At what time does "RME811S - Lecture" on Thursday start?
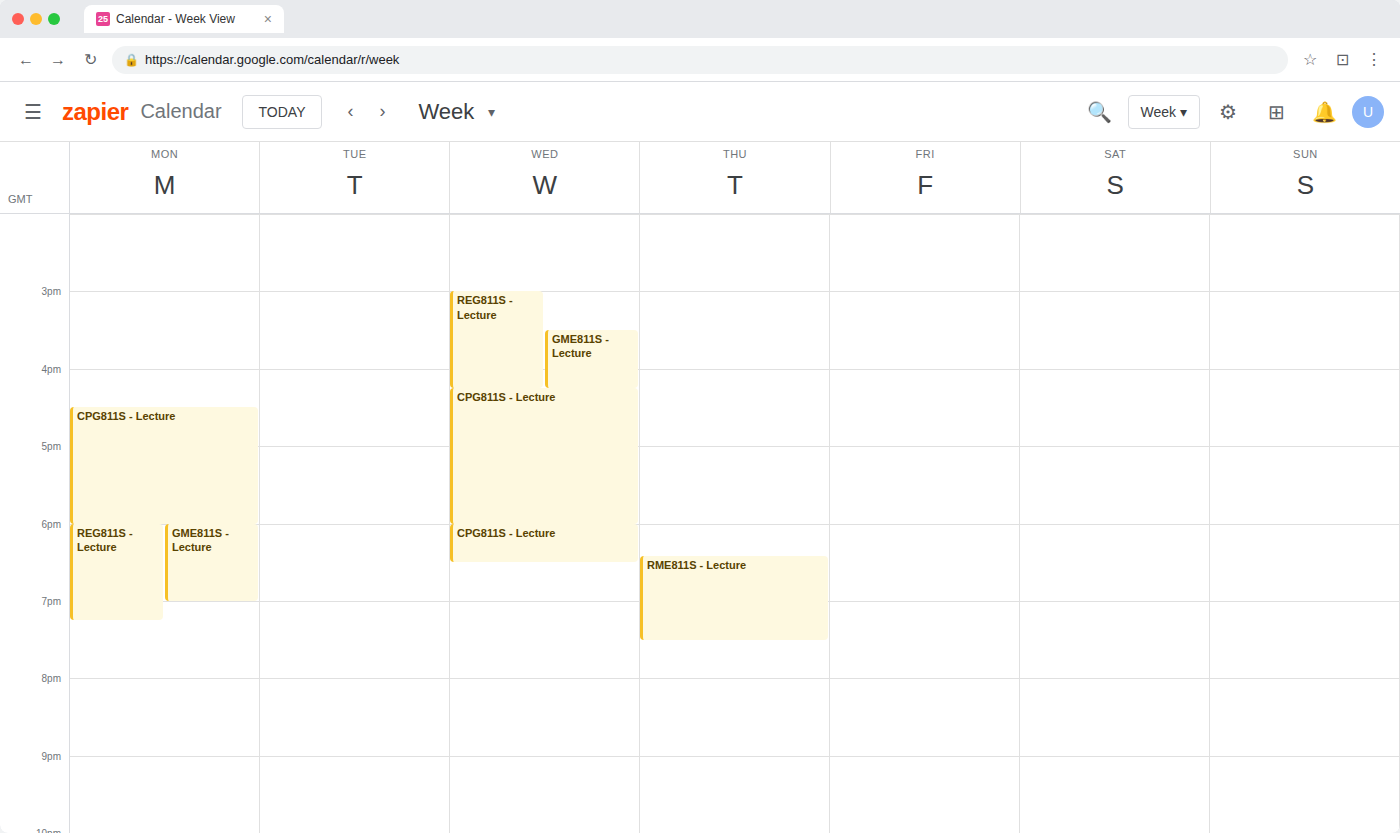
6:25 PM